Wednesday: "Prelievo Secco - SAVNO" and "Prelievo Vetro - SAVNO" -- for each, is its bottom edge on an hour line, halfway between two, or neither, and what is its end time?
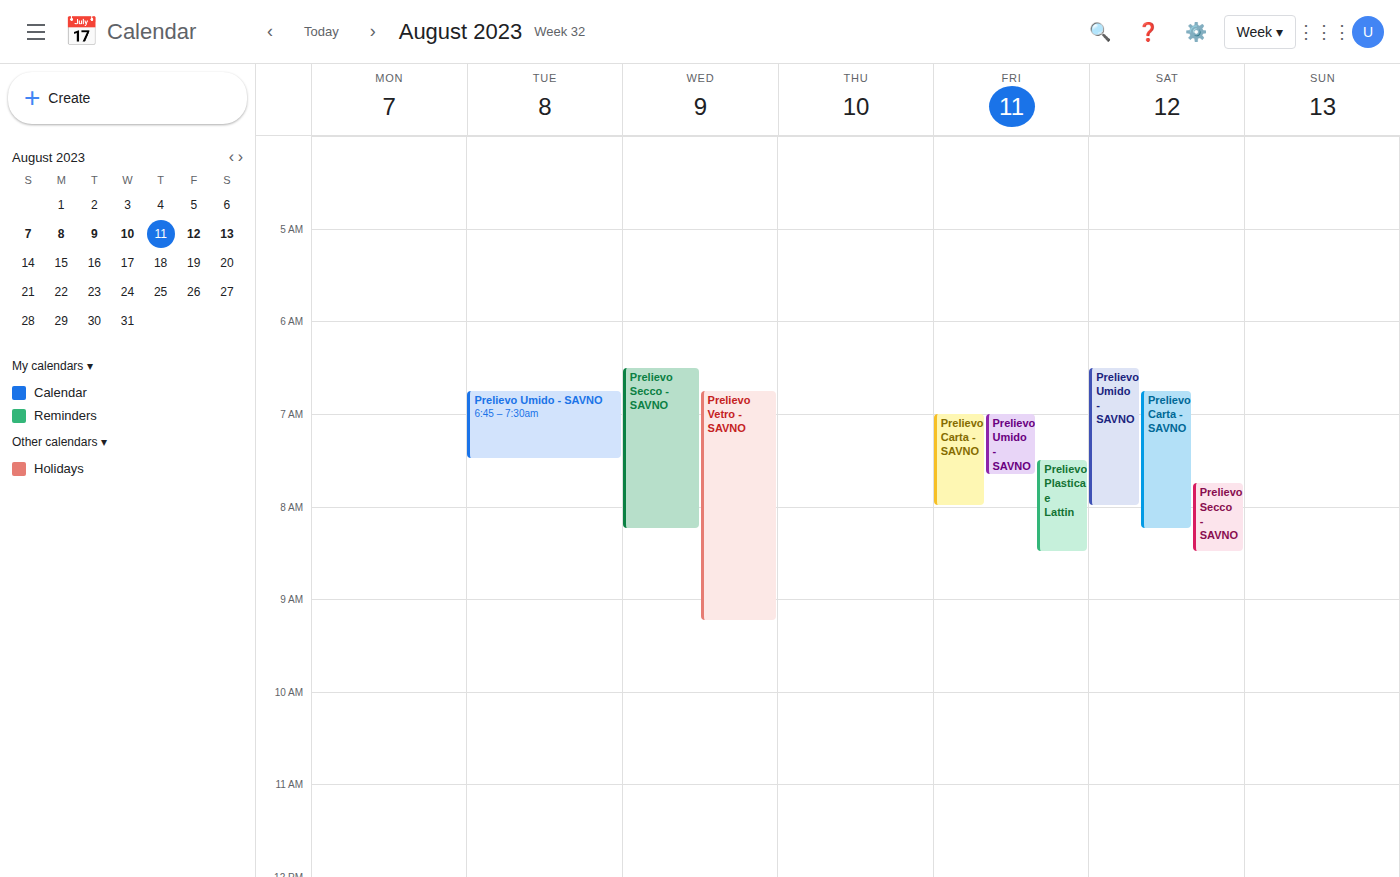
"Prelievo Secco - SAVNO": 8:15 AM, neither: a quarter of the way from the 8 AM line to the 9 AM line. "Prelievo Vetro - SAVNO": 9:15 AM, neither: a quarter of the way from the 9 AM line to the 10 AM line.